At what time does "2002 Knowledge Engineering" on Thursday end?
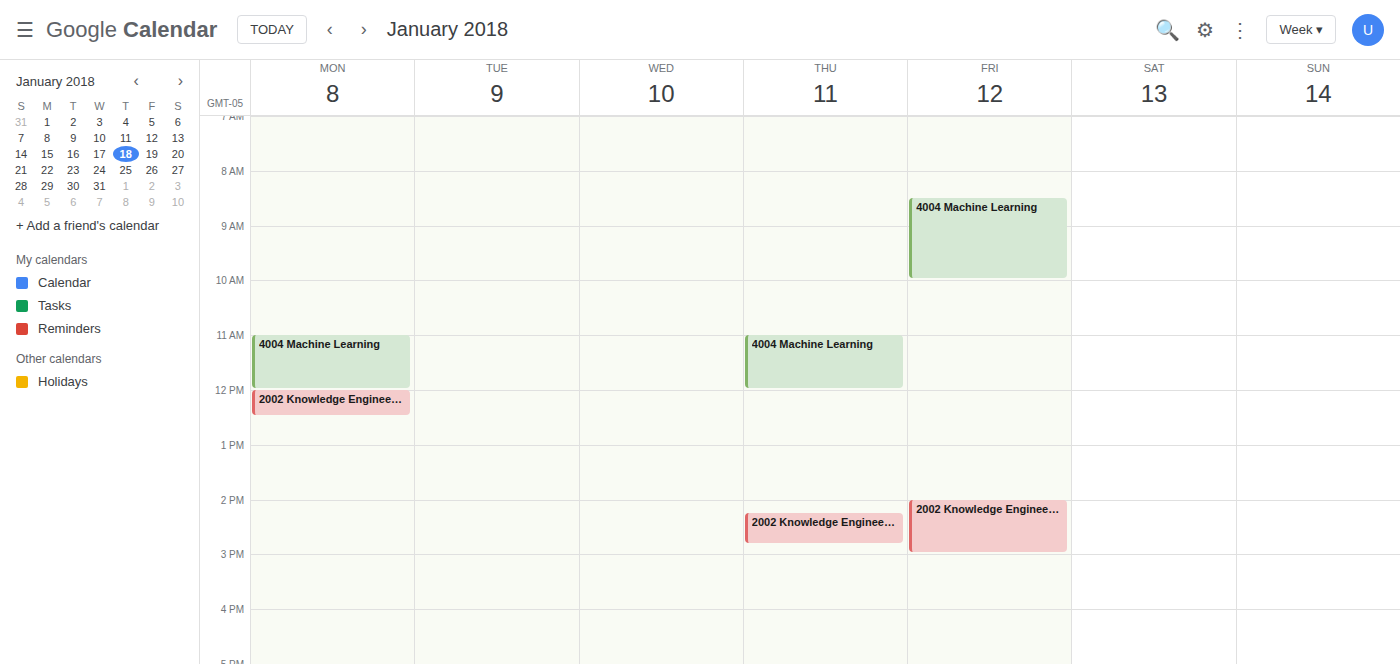
2:50 PM